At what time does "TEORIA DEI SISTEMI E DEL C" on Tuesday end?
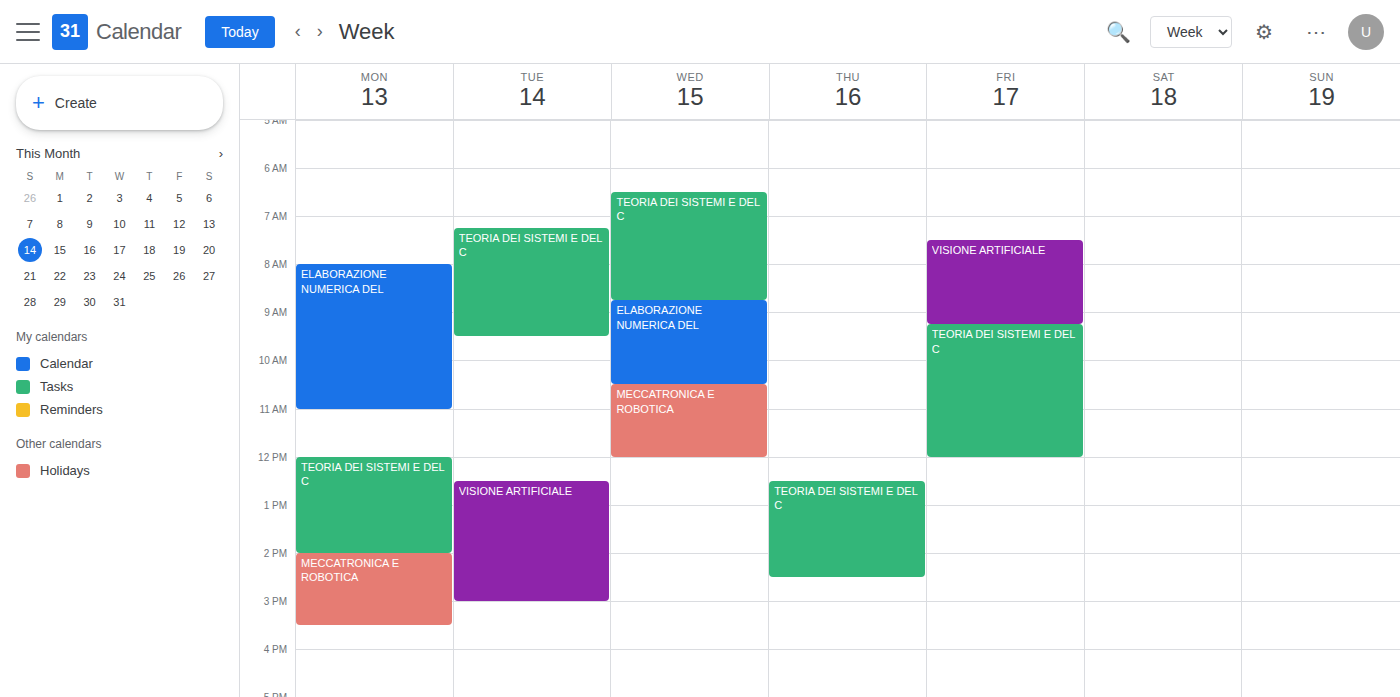
9:30 AM